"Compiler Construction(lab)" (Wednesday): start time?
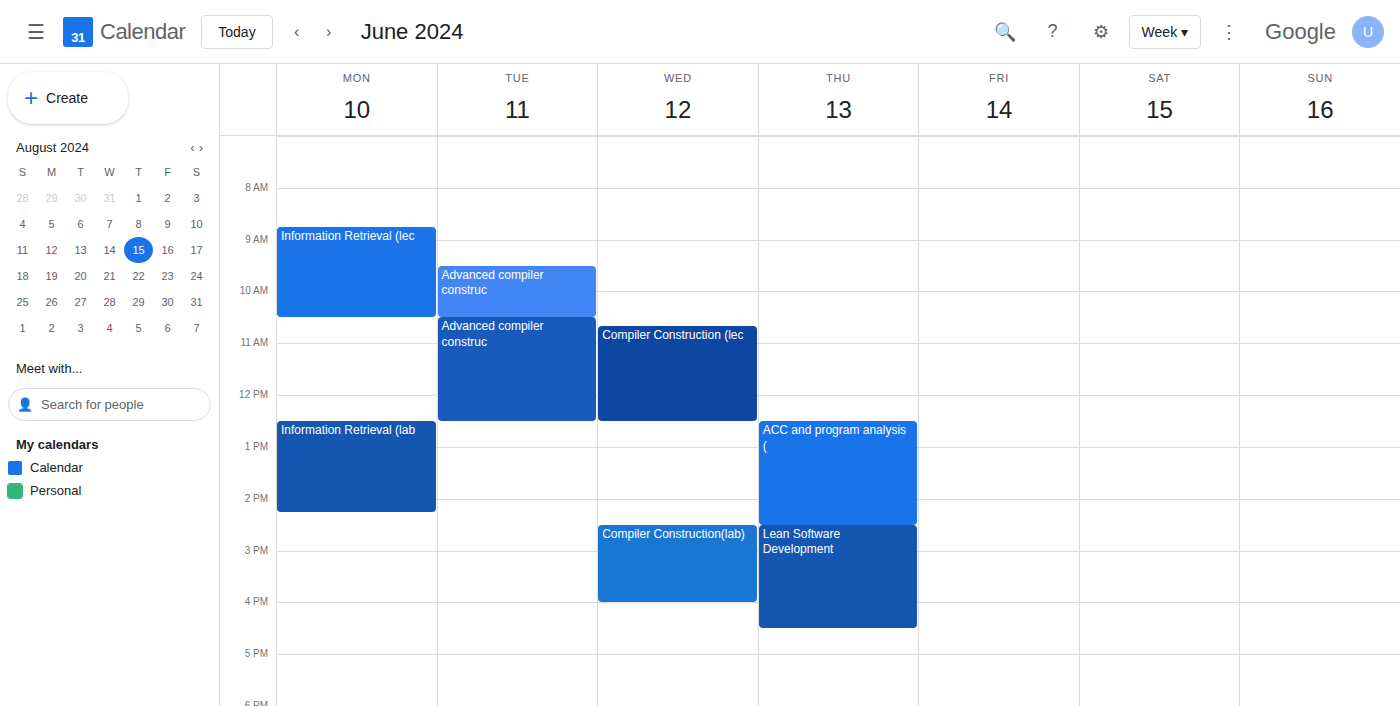
2:30 PM